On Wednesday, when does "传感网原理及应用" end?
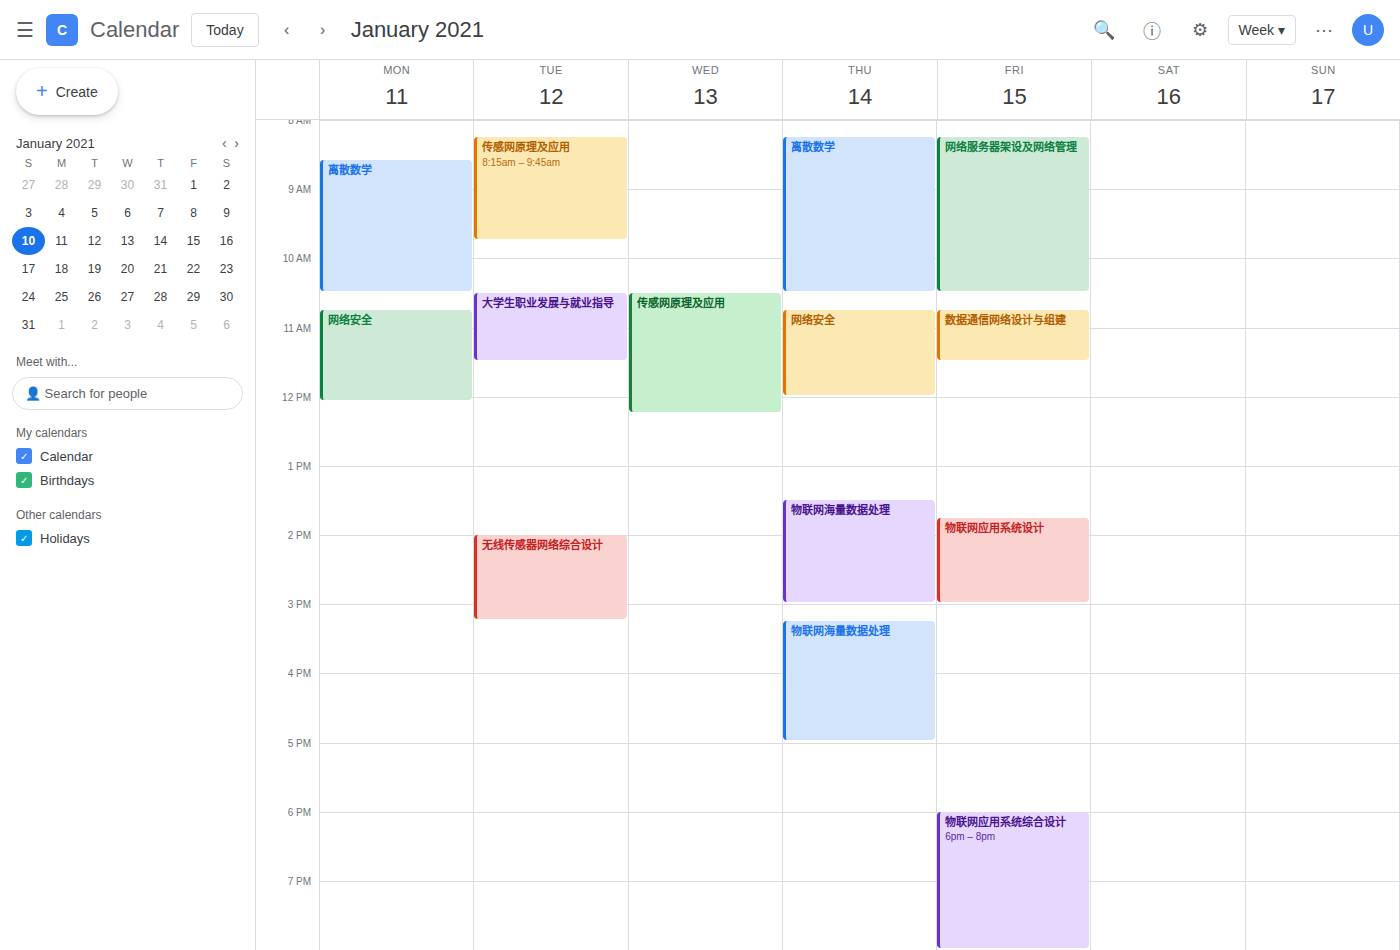
12:15 PM